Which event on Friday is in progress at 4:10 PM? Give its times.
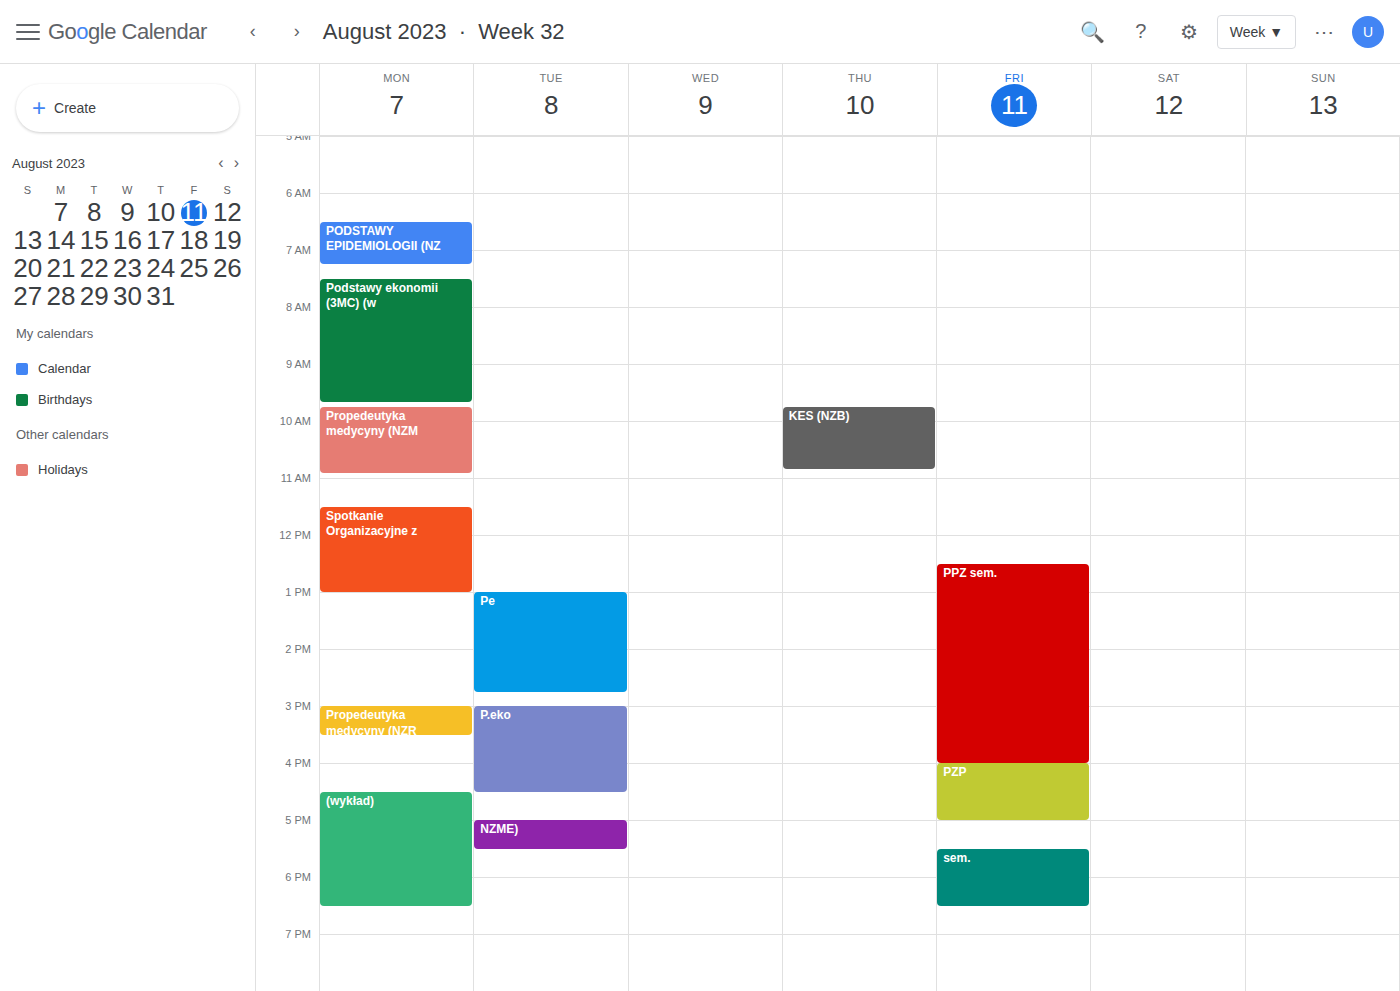
"PZP", 4:00 PM to 5:00 PM